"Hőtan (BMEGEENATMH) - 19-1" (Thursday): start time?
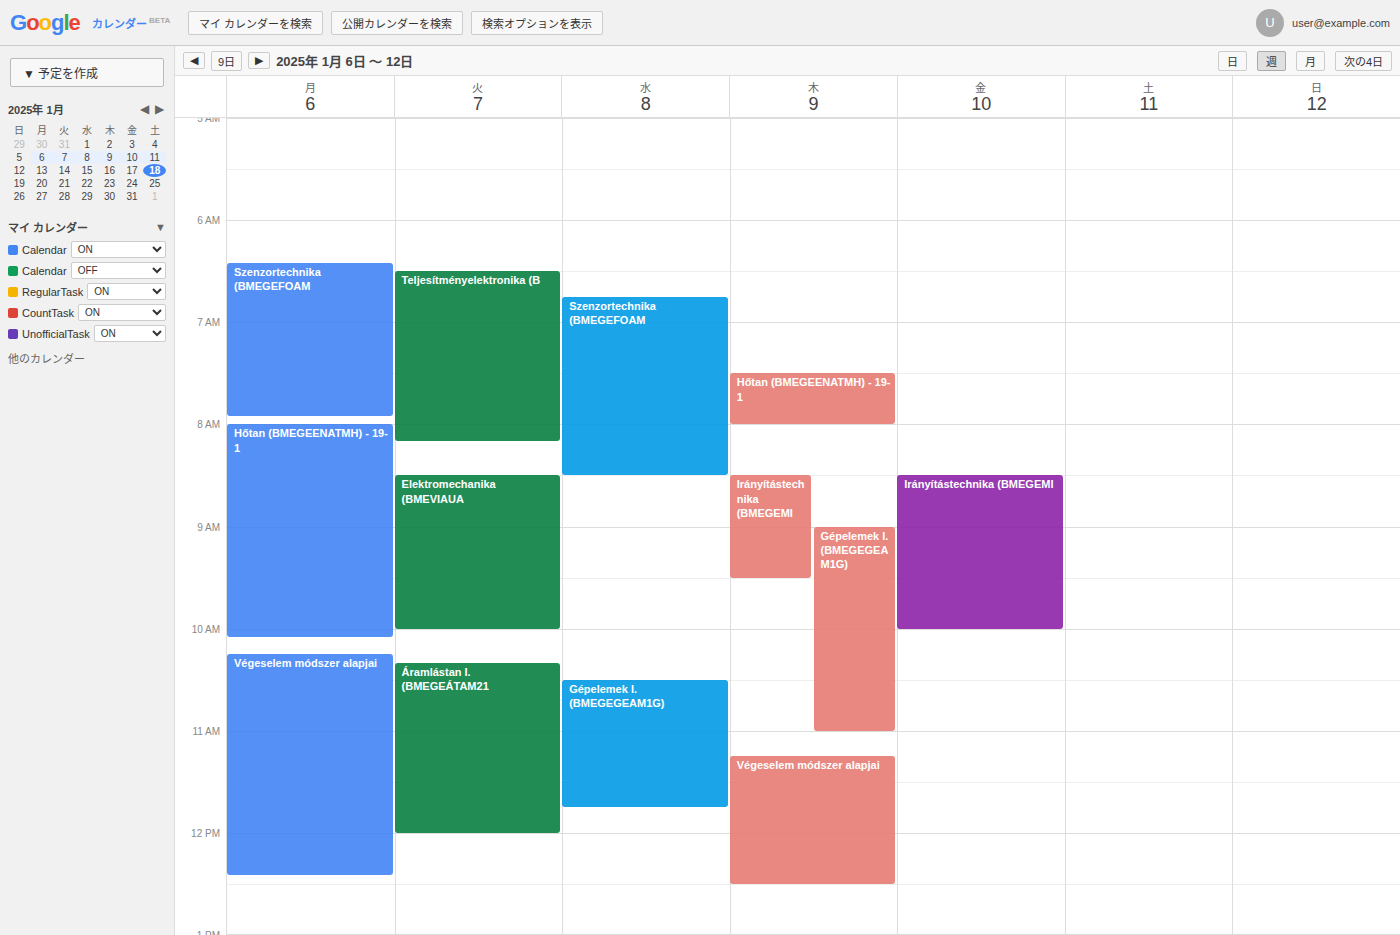
07:30